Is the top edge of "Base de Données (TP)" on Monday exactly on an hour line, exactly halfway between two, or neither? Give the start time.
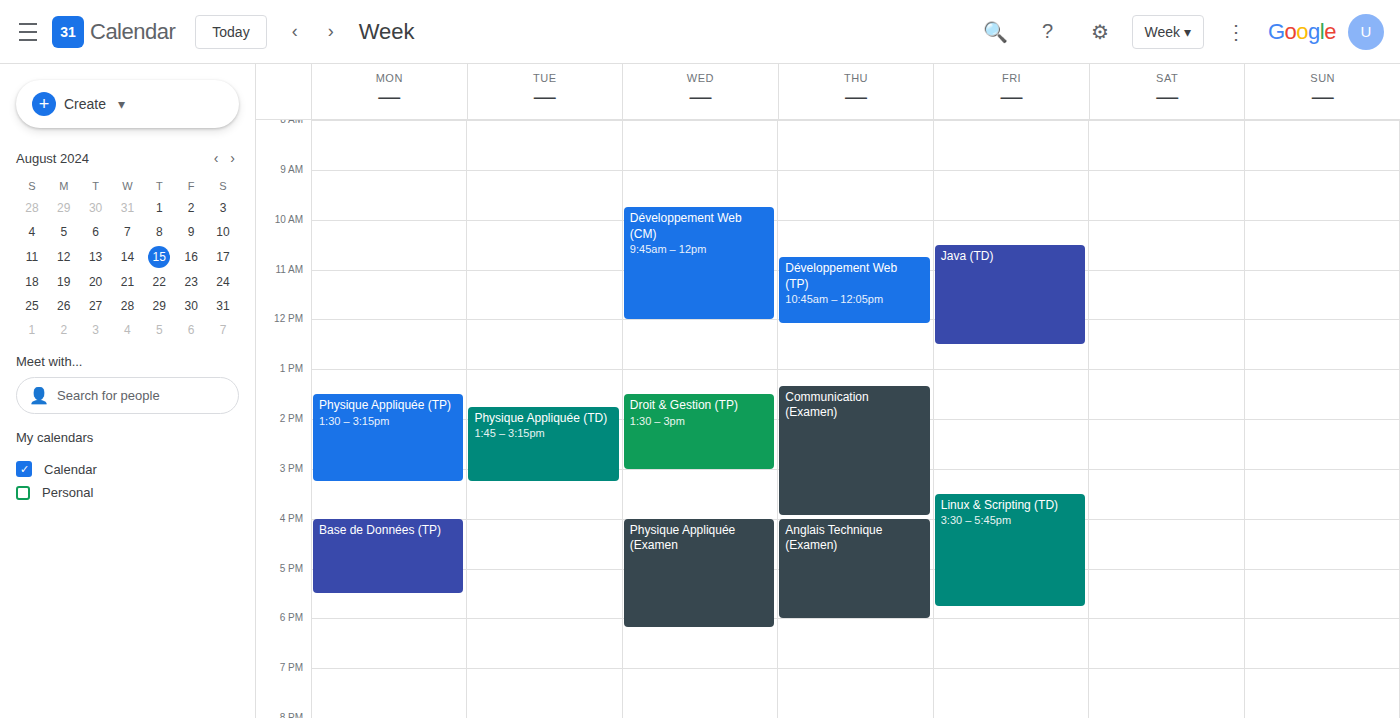
4:00 PM -- exactly on the 4 PM line.